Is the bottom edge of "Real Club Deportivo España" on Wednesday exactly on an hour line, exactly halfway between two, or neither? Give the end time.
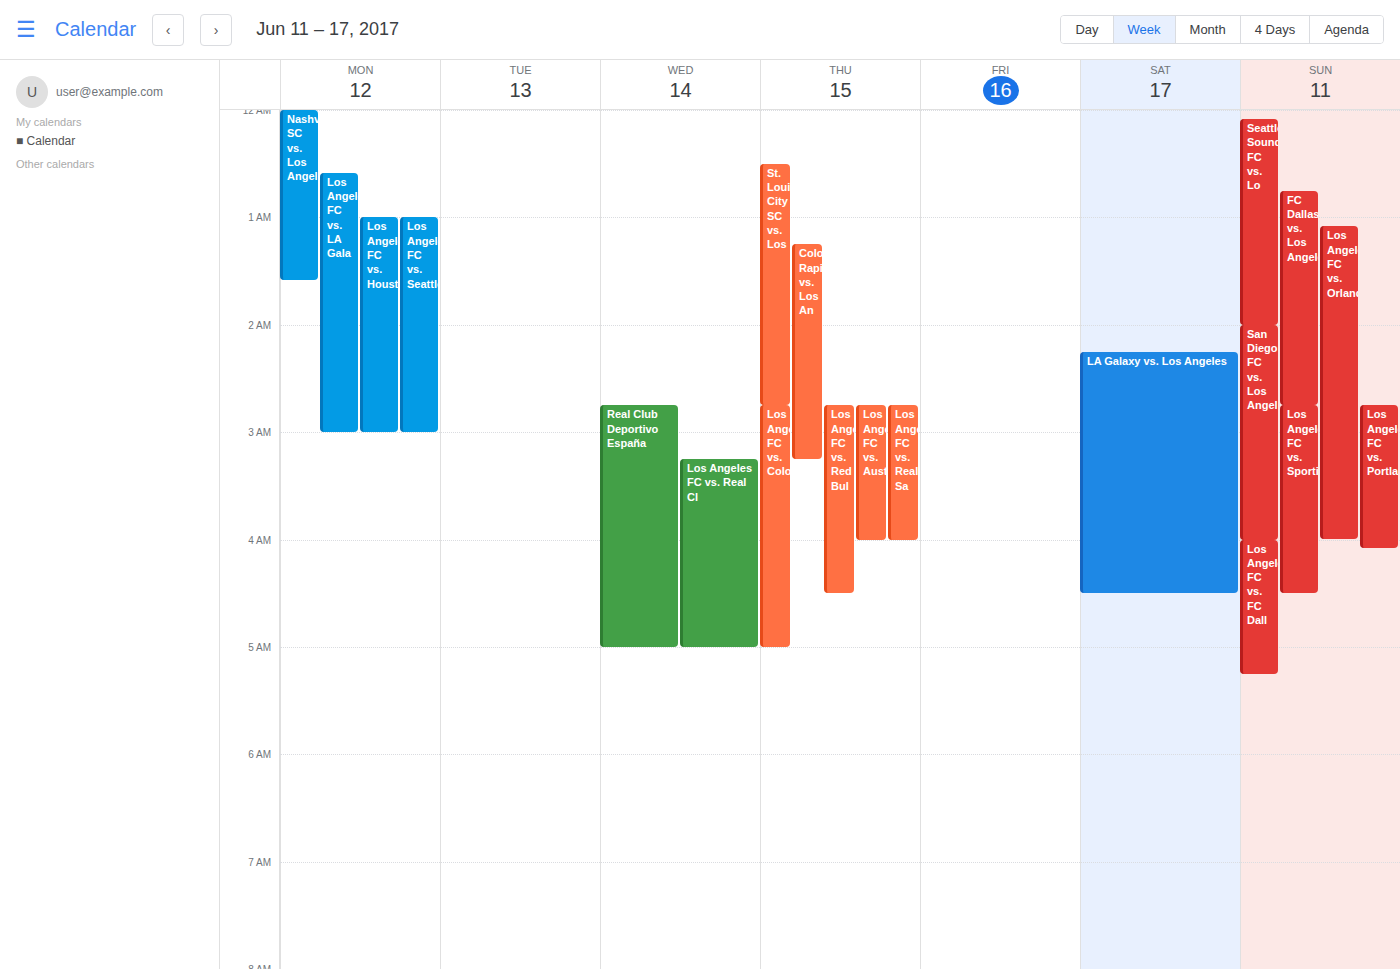
5:00 AM -- exactly on the 5 AM line.